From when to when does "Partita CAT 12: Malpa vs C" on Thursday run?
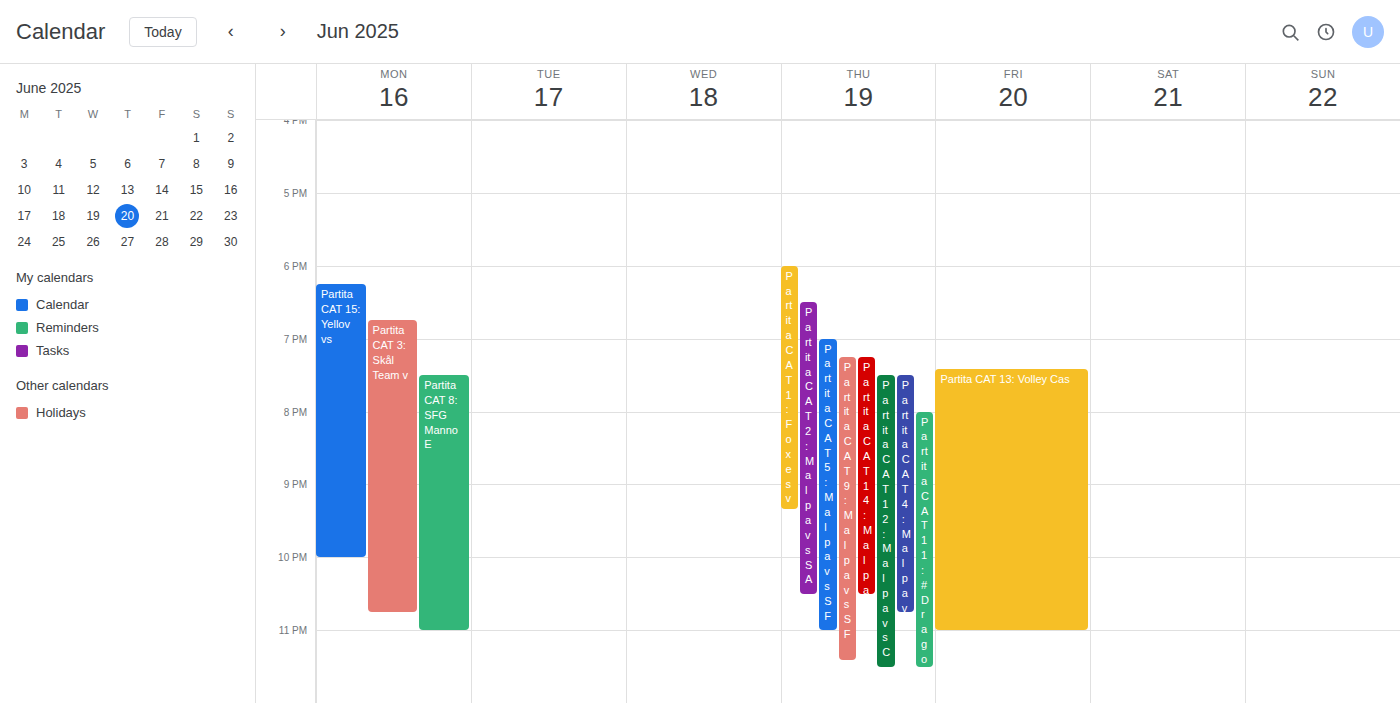
19:30 to 23:30